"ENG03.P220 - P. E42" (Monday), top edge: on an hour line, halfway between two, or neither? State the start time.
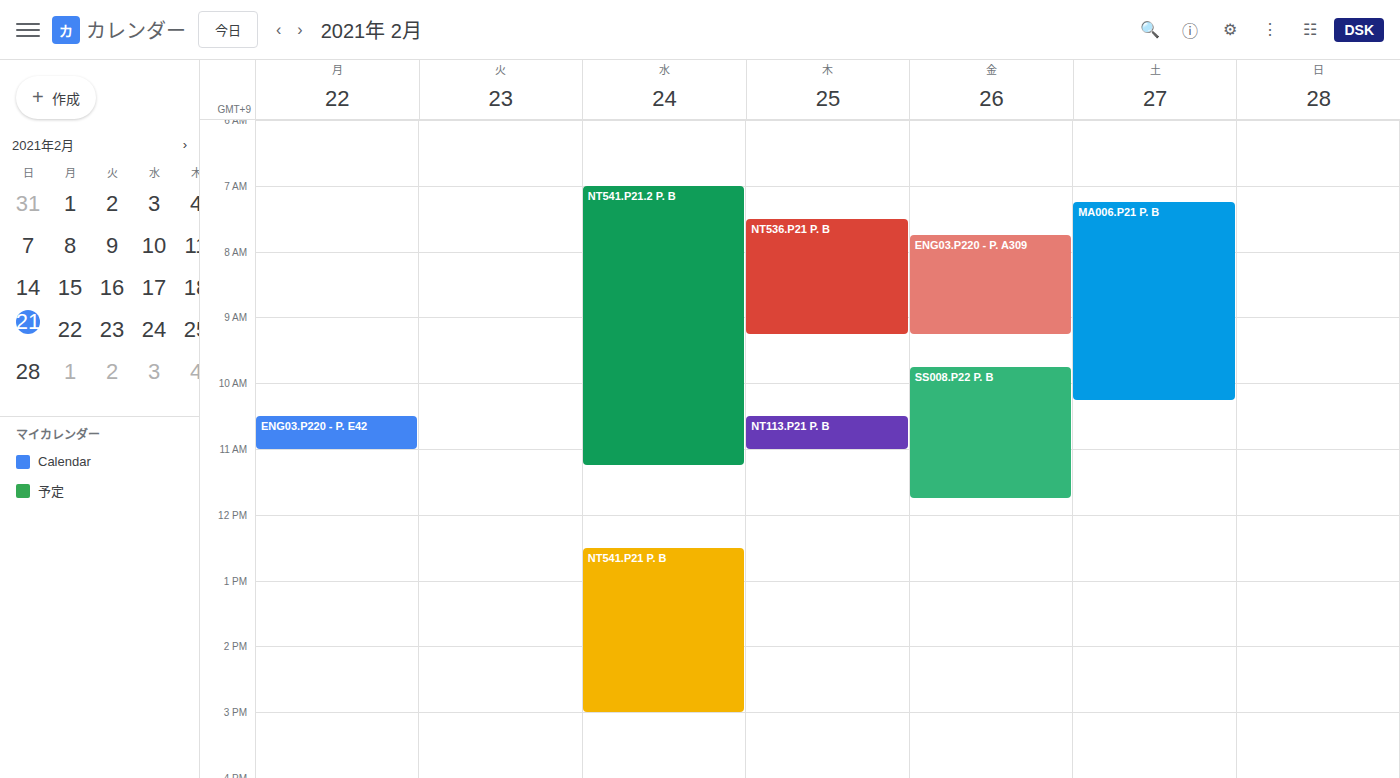
10:30 AM -- halfway between the 10 AM and 11 AM lines.